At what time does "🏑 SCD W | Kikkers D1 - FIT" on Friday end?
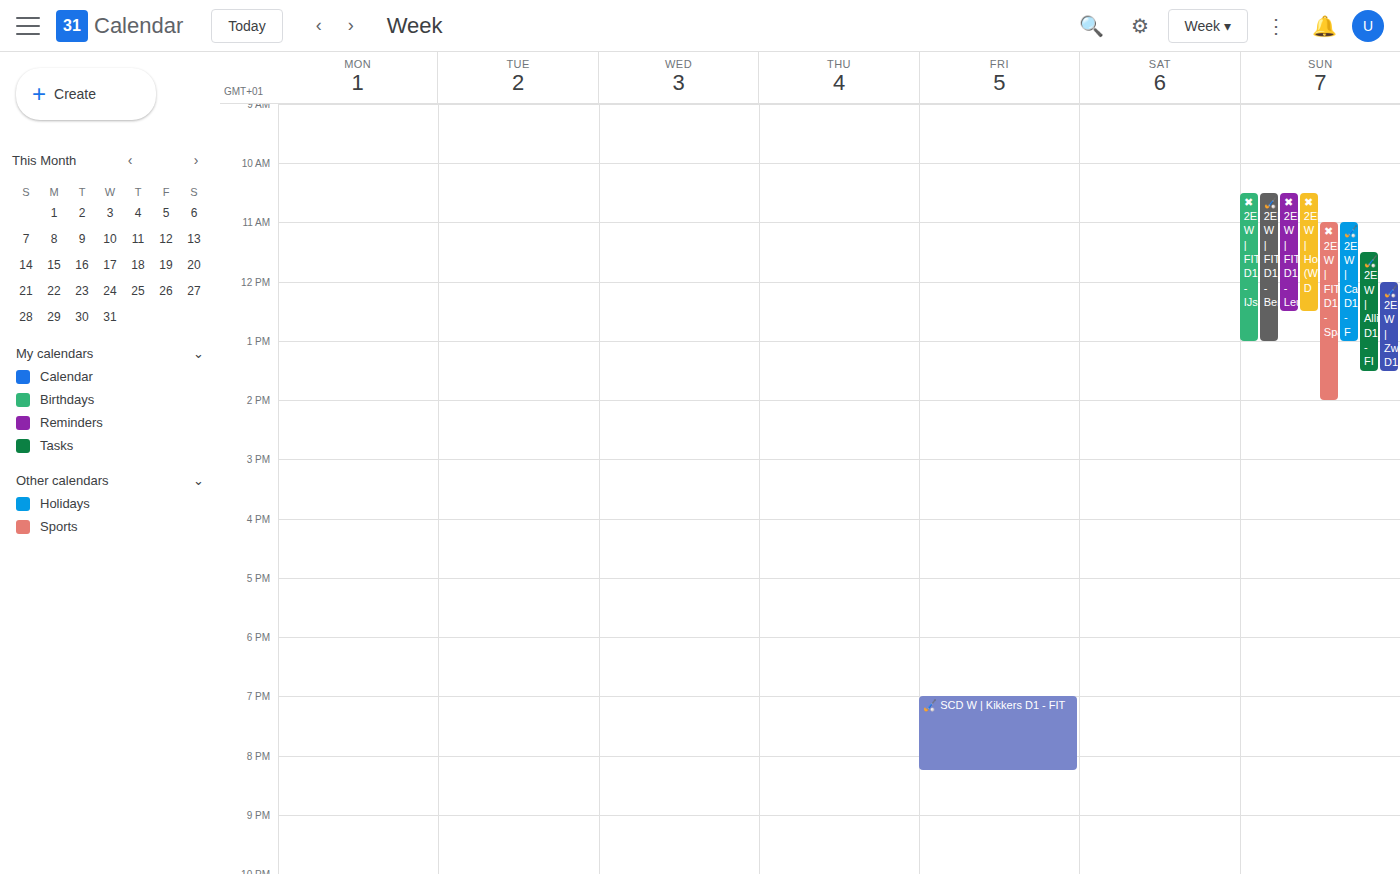
8:15 PM